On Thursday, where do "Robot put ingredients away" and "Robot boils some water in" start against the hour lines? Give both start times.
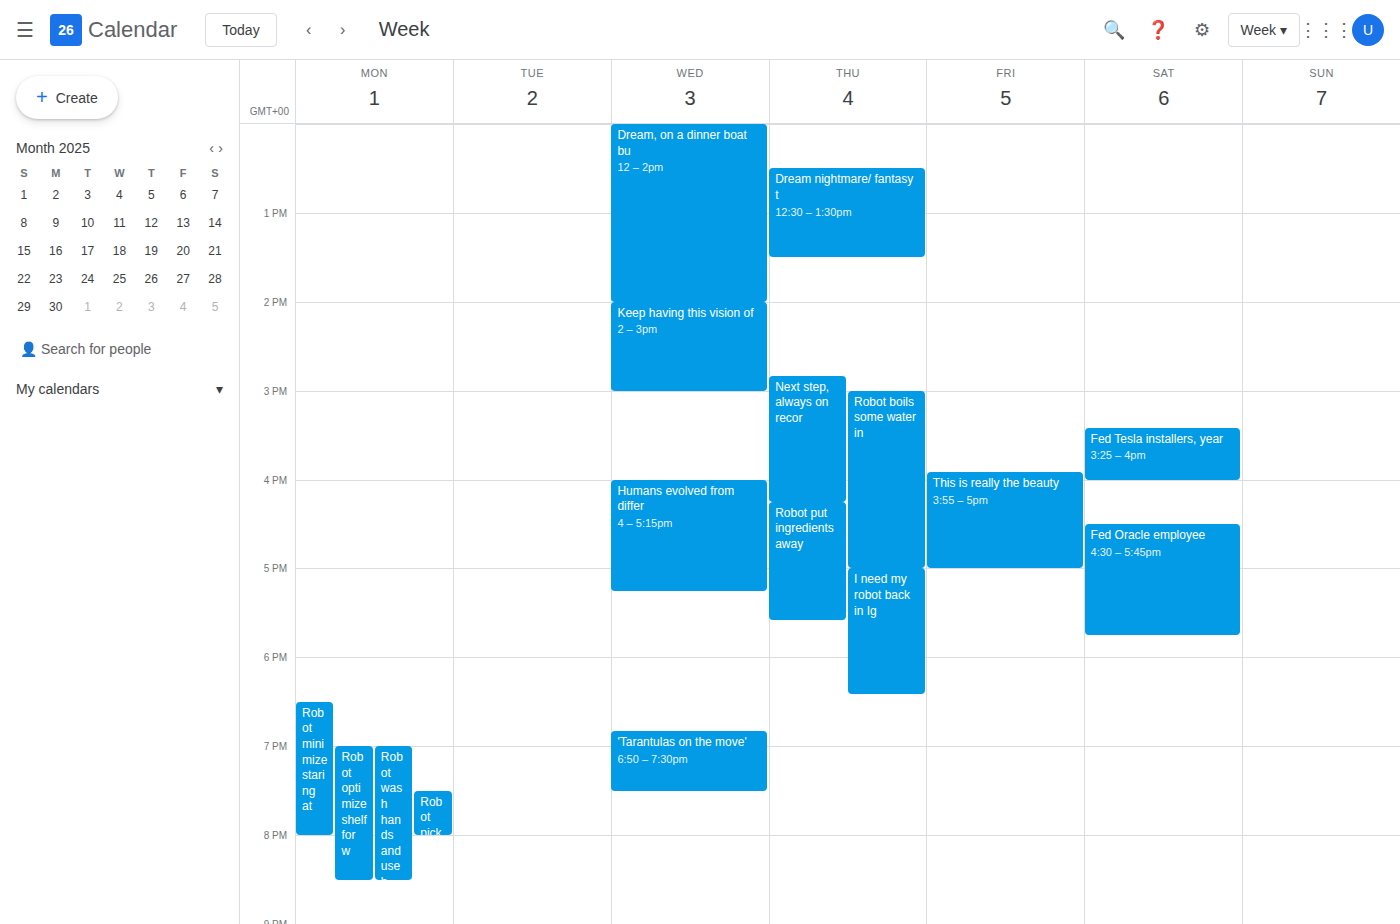
"Robot put ingredients away": 4:15 PM, neither: a quarter of the way from the 4 PM line to the 5 PM line. "Robot boils some water in": 3:00 PM, exactly on the 3 PM line.